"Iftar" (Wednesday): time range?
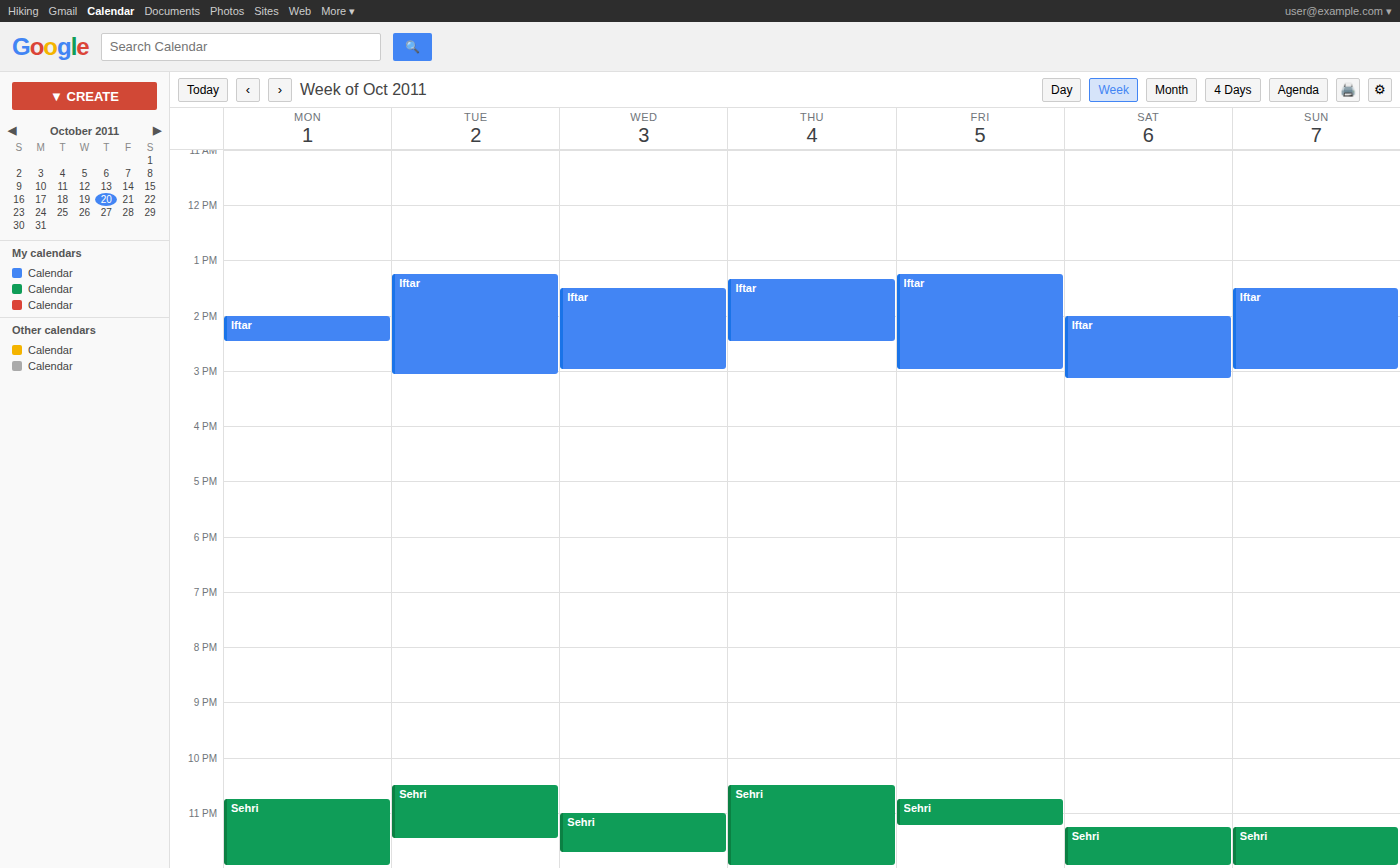
13:30 to 15:00